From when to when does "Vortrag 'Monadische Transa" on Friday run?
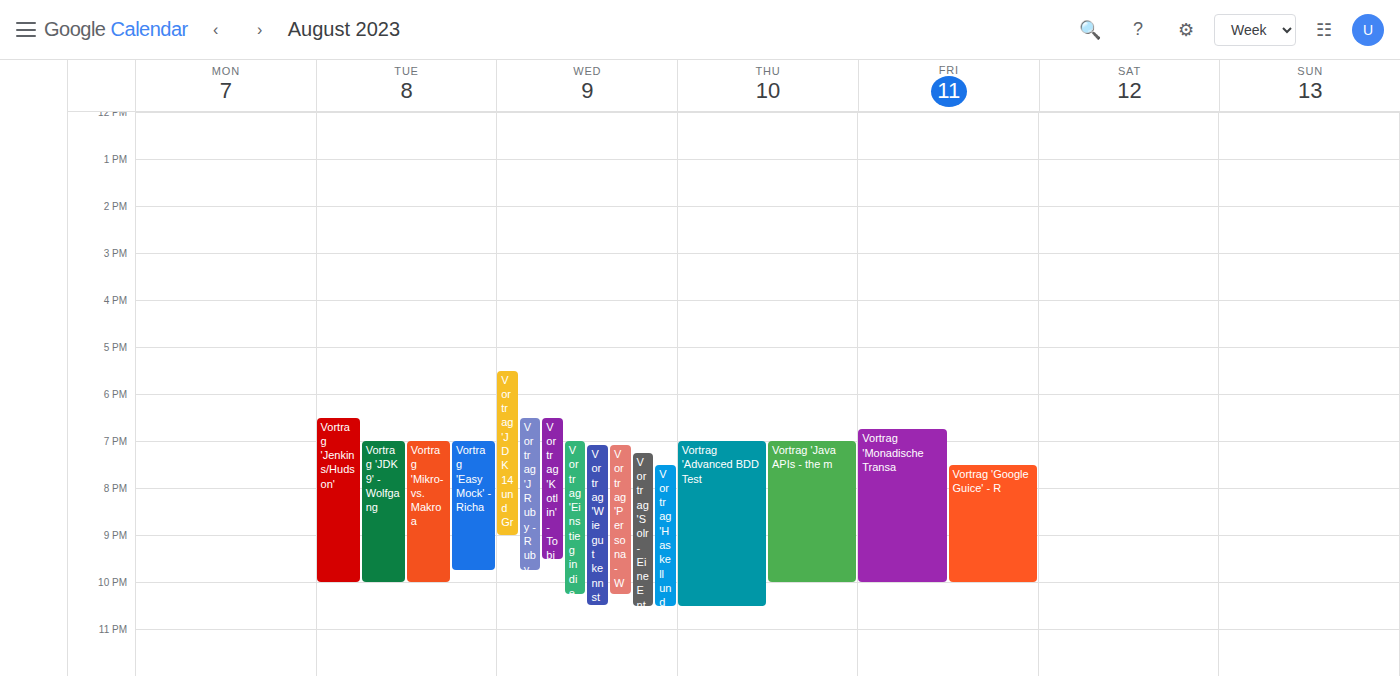
6:45 PM to 10:00 PM